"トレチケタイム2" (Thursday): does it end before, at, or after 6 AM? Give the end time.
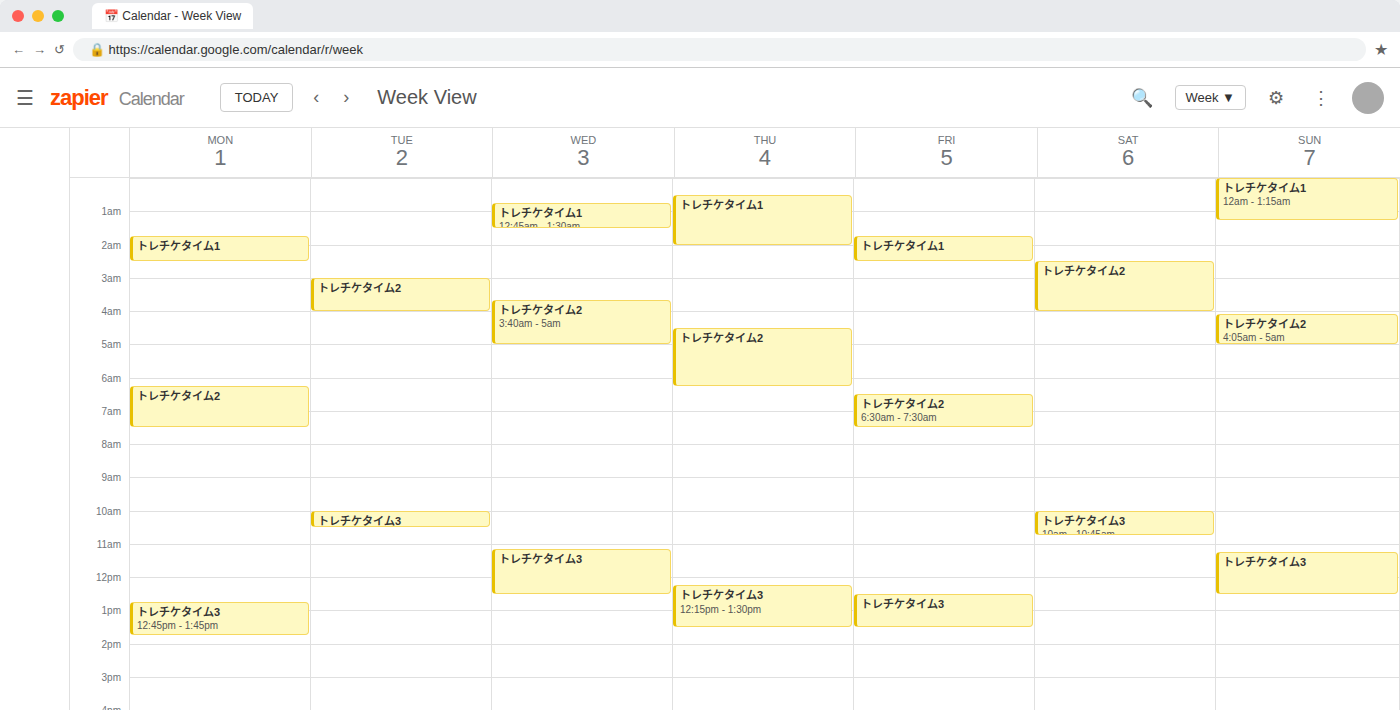
6:15 AM -- after 6 AM, 15 minutes below the 6 AM line.